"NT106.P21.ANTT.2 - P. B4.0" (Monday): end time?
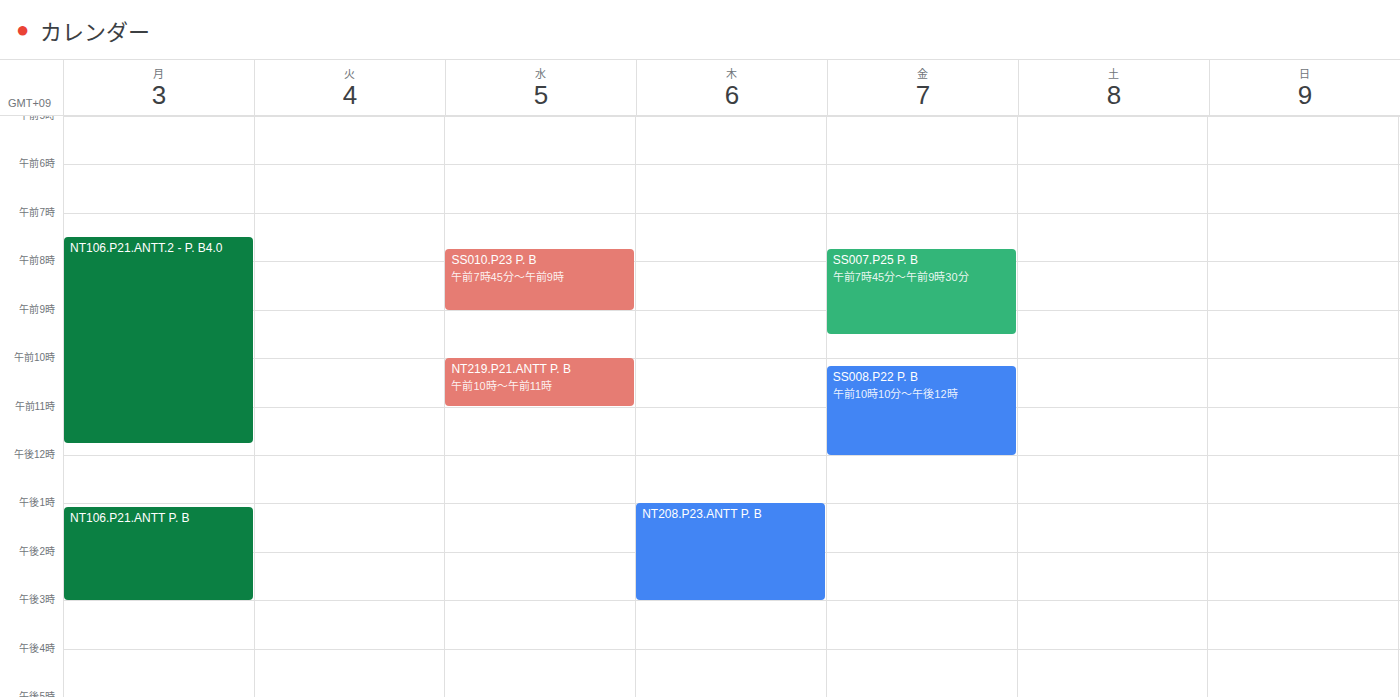
11:45 AM